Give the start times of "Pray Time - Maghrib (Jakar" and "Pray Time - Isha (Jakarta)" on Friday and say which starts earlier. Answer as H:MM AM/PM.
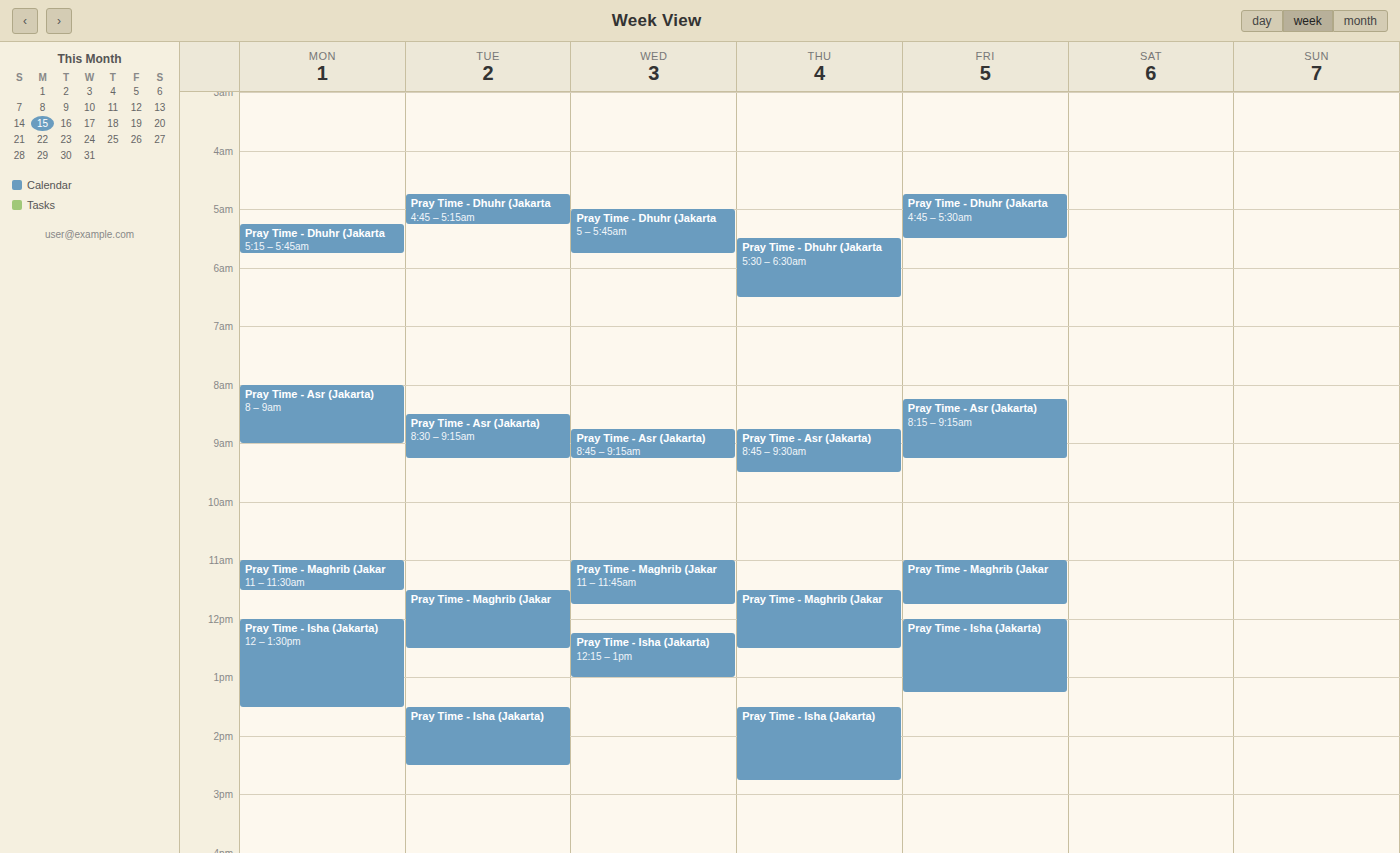
"Pray Time - Maghrib (Jakar" 11:00 AM; "Pray Time - Isha (Jakarta)" 12:00 PM.